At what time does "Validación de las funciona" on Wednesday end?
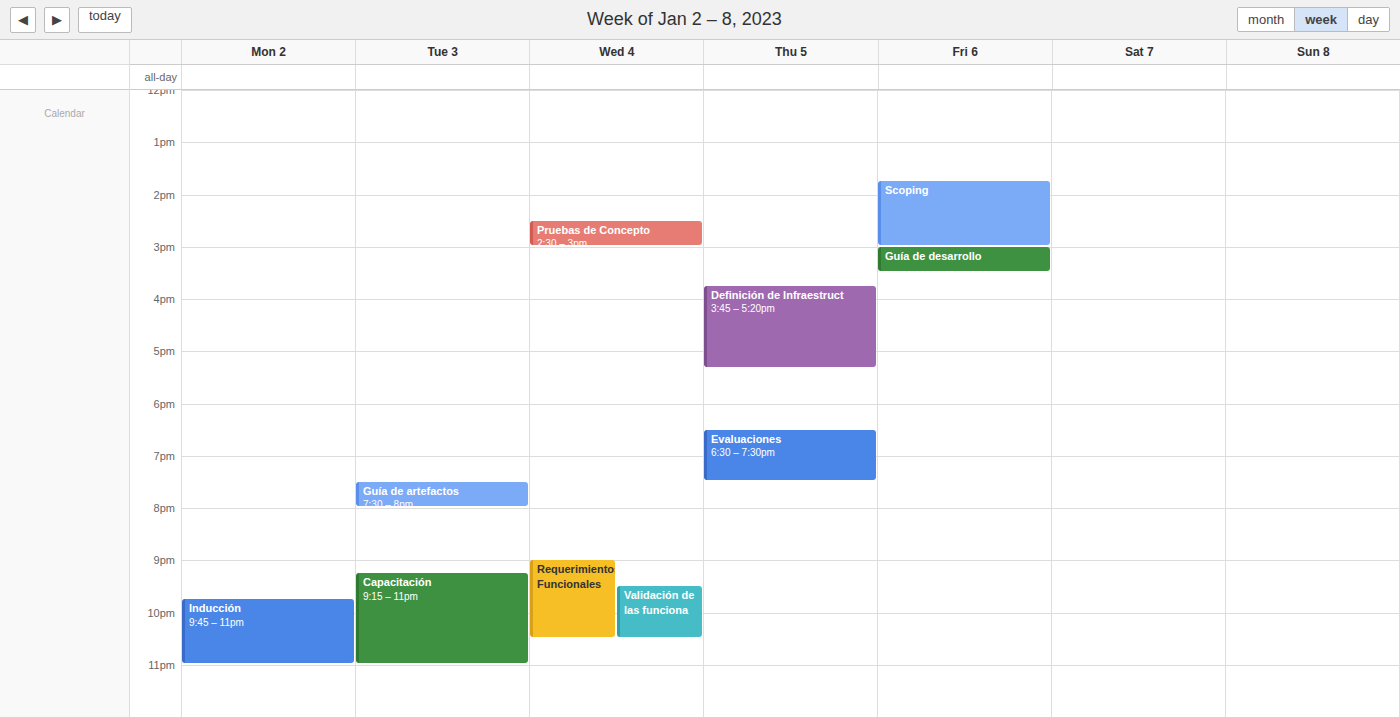
10:30 PM